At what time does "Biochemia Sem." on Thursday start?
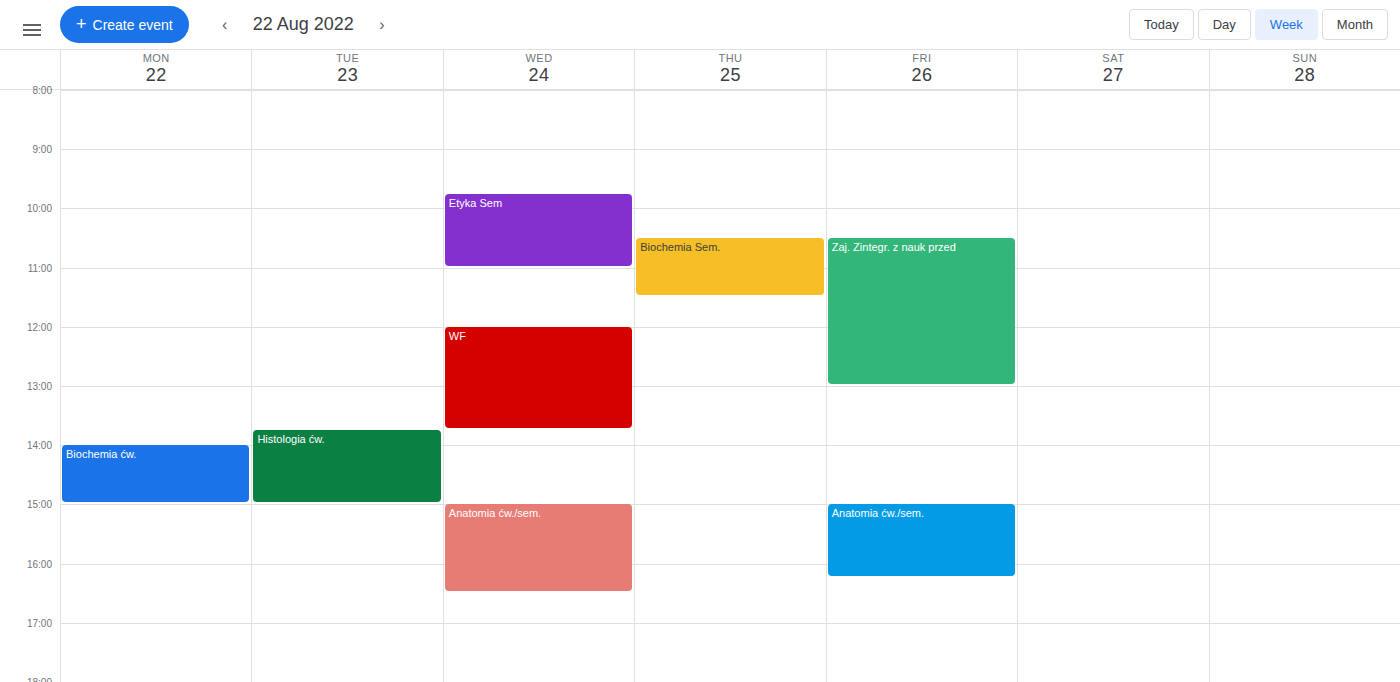
10:30